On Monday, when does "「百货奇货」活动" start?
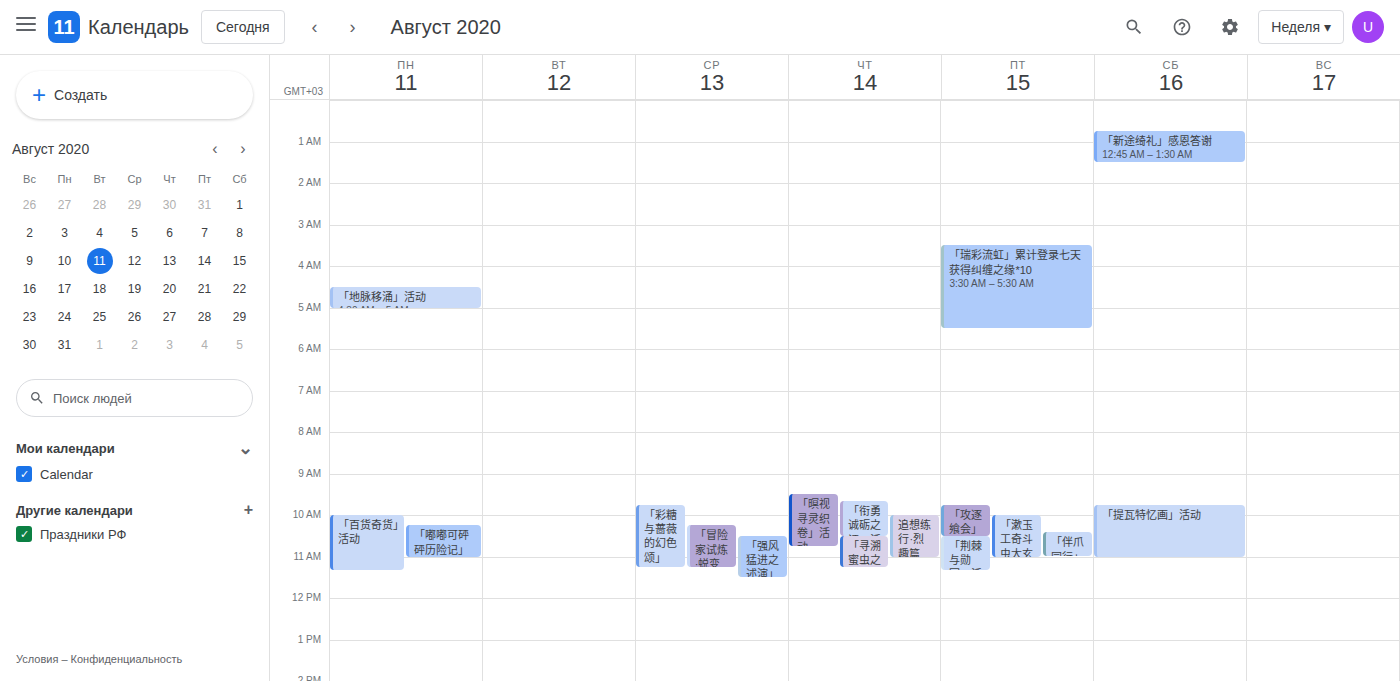
10:00